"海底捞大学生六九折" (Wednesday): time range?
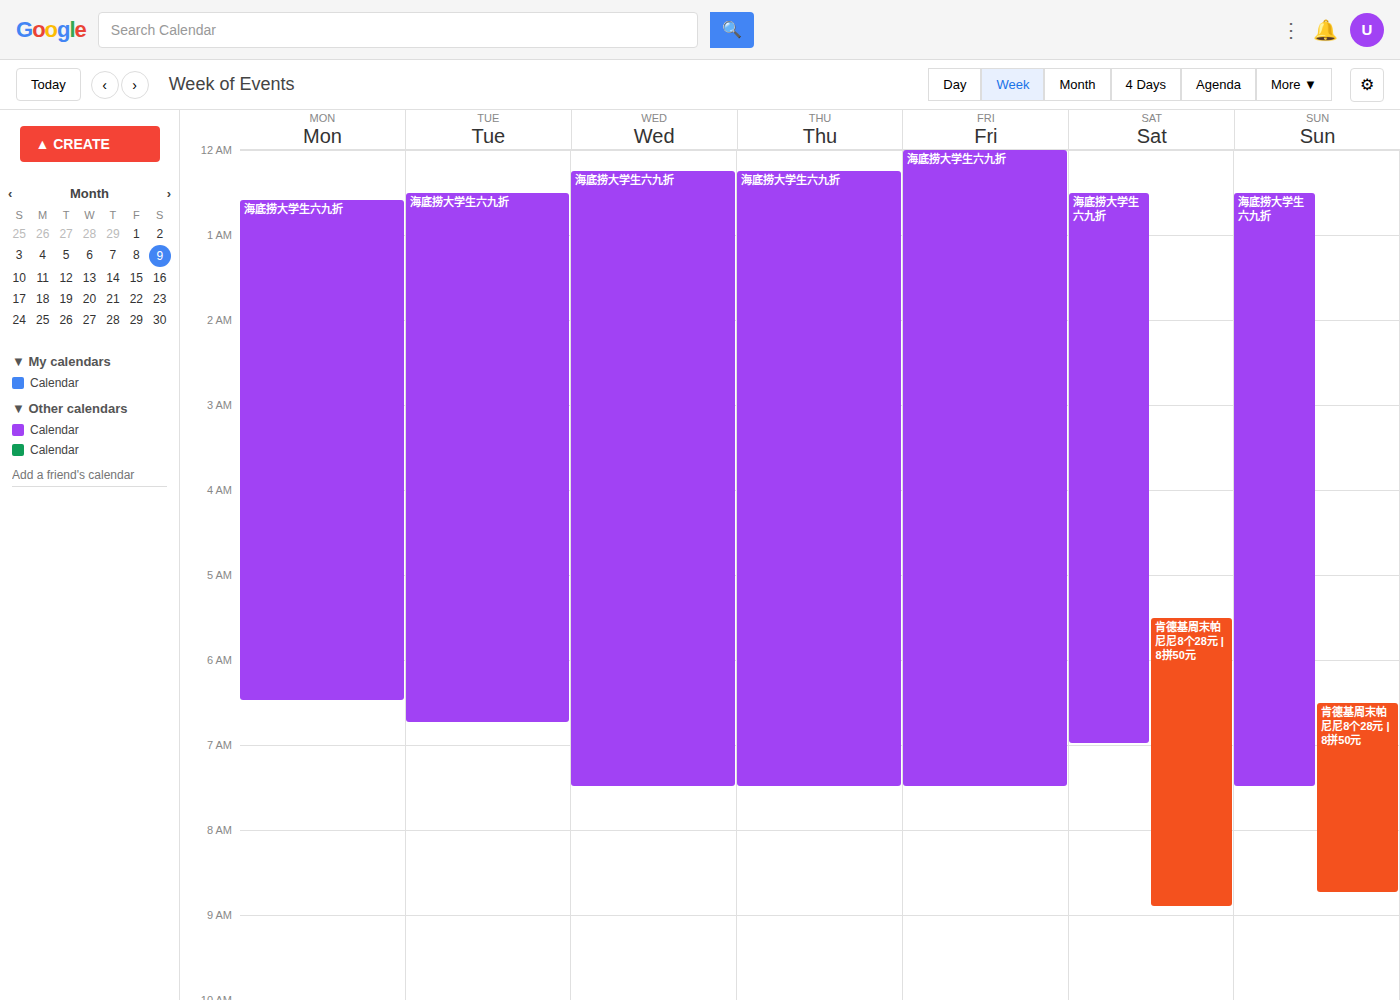
12:15 AM to 7:30 AM